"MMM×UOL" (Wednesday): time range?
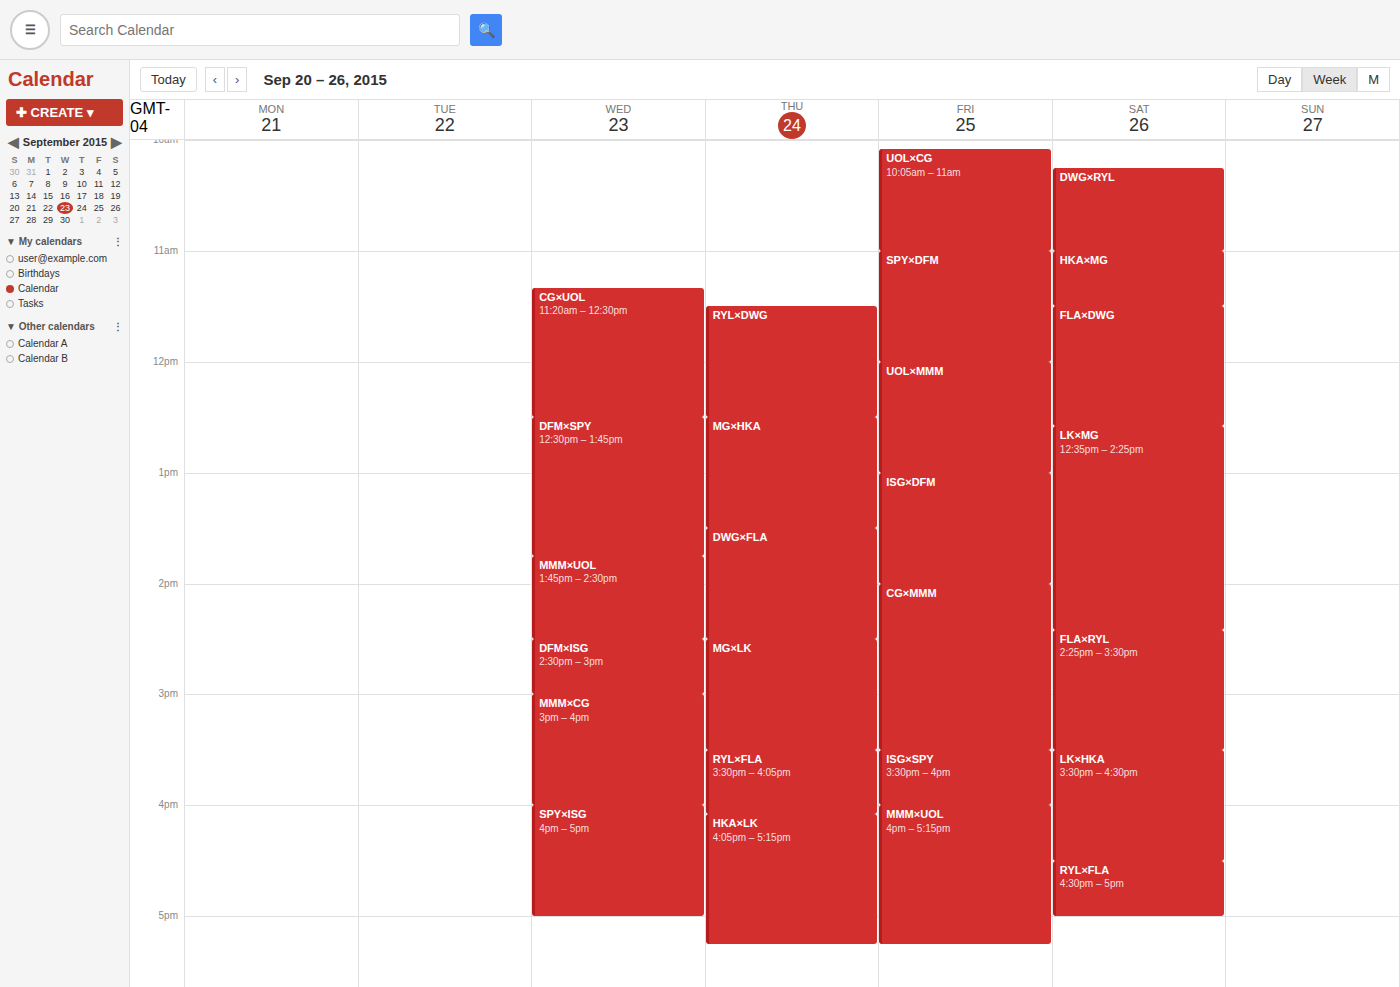
1:45 PM to 2:30 PM